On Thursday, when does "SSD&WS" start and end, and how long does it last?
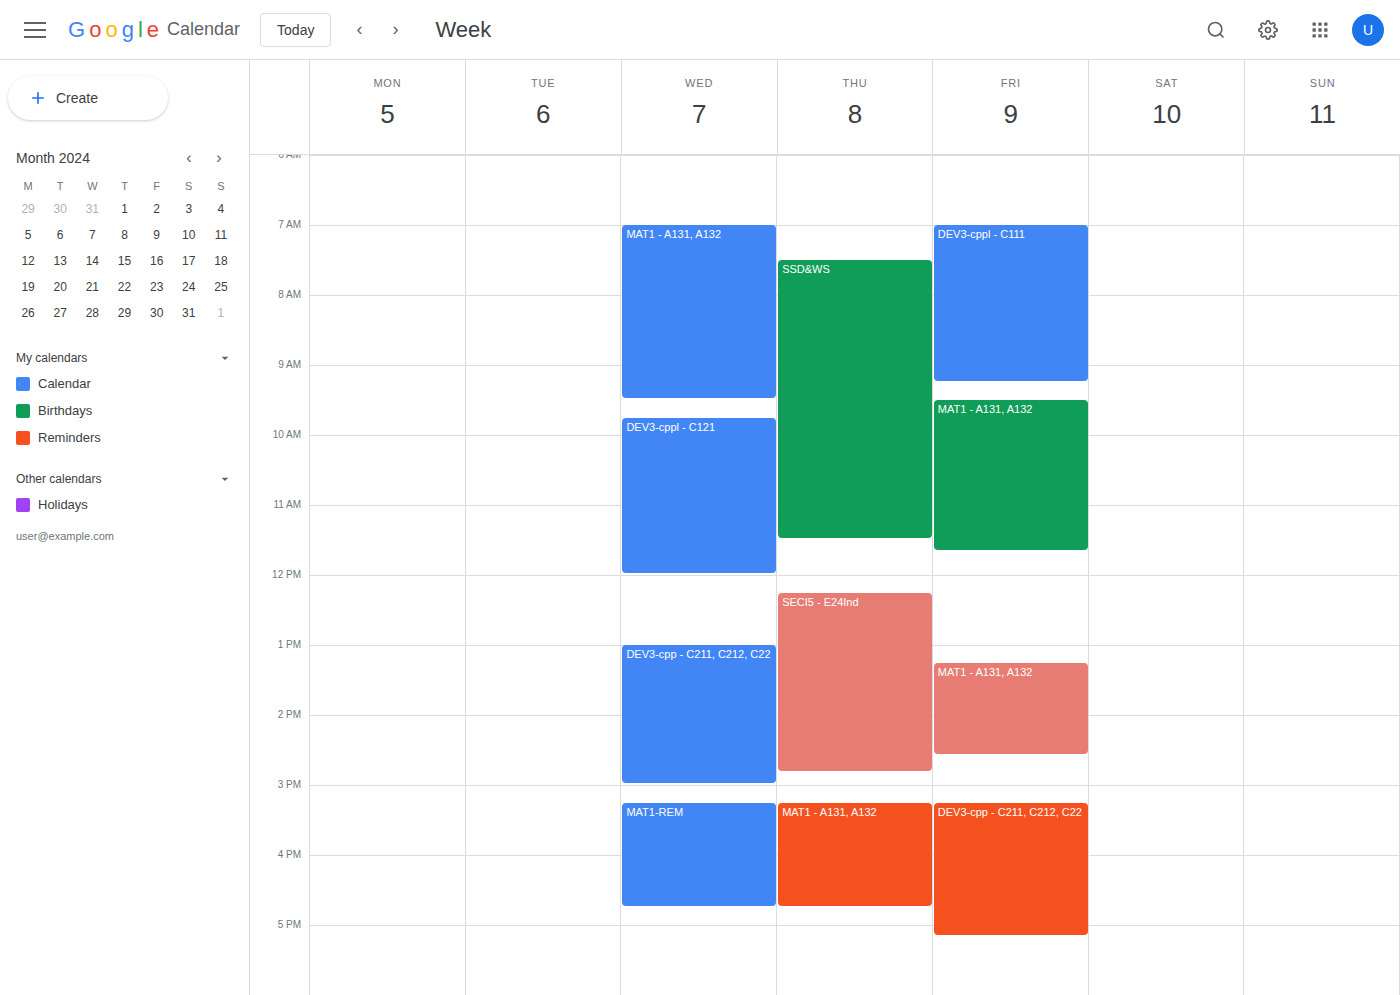
7:30 AM to 11:30 AM, 4 hours